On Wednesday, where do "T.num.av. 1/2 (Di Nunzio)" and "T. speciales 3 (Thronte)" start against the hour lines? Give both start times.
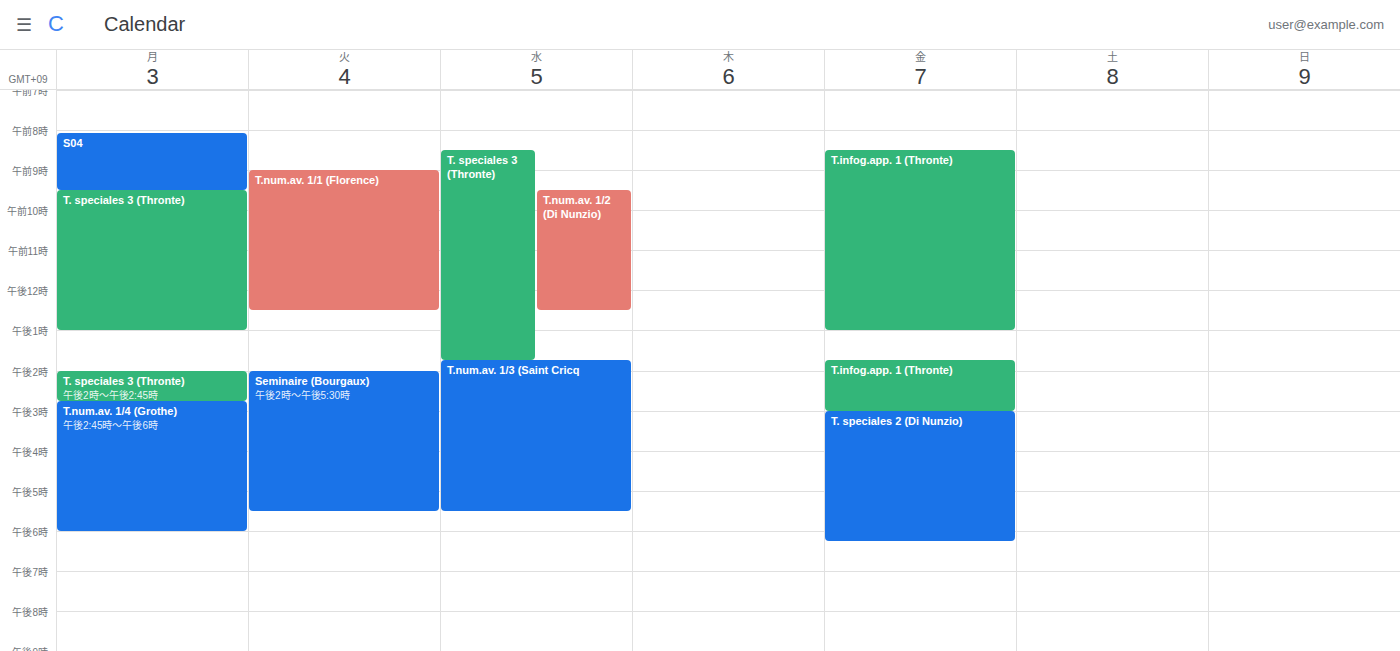
"T.num.av. 1/2 (Di Nunzio)": 9:30 AM, halfway between the 9 AM and 10 AM lines. "T. speciales 3 (Thronte)": 8:30 AM, halfway between the 8 AM and 9 AM lines.